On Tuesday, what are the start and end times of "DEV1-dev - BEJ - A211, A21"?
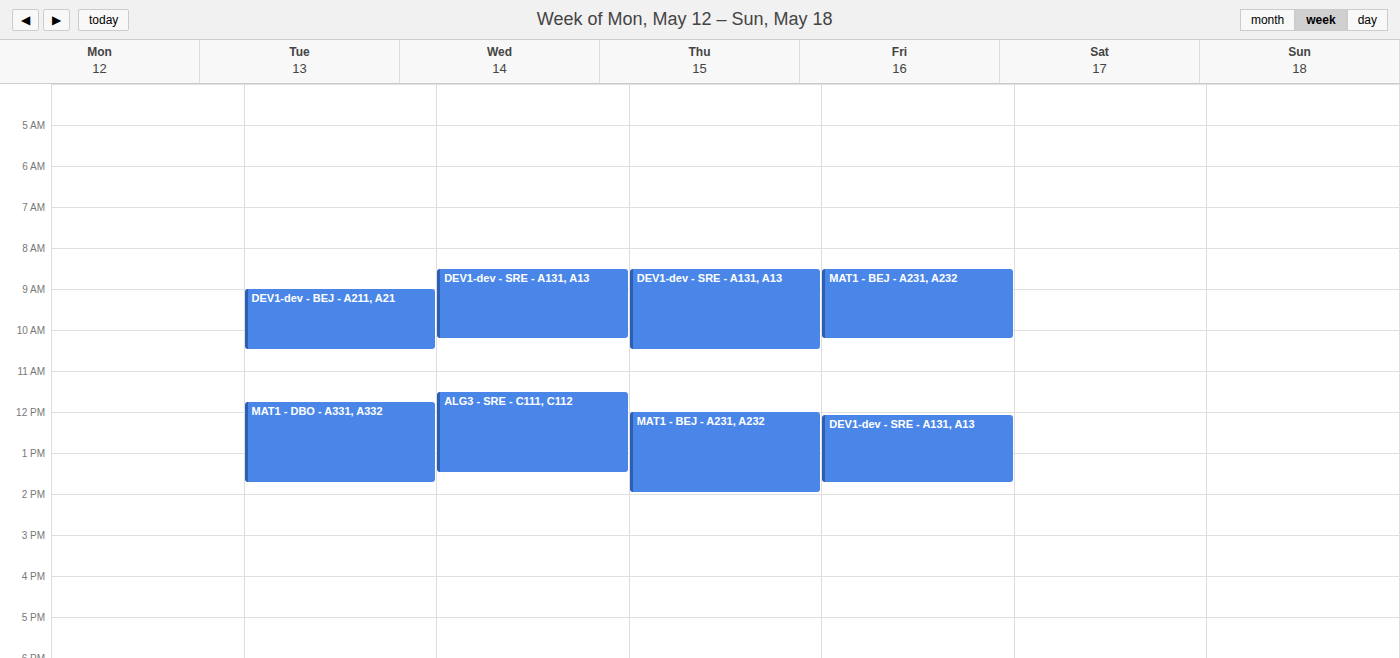
9:00 AM to 10:30 AM